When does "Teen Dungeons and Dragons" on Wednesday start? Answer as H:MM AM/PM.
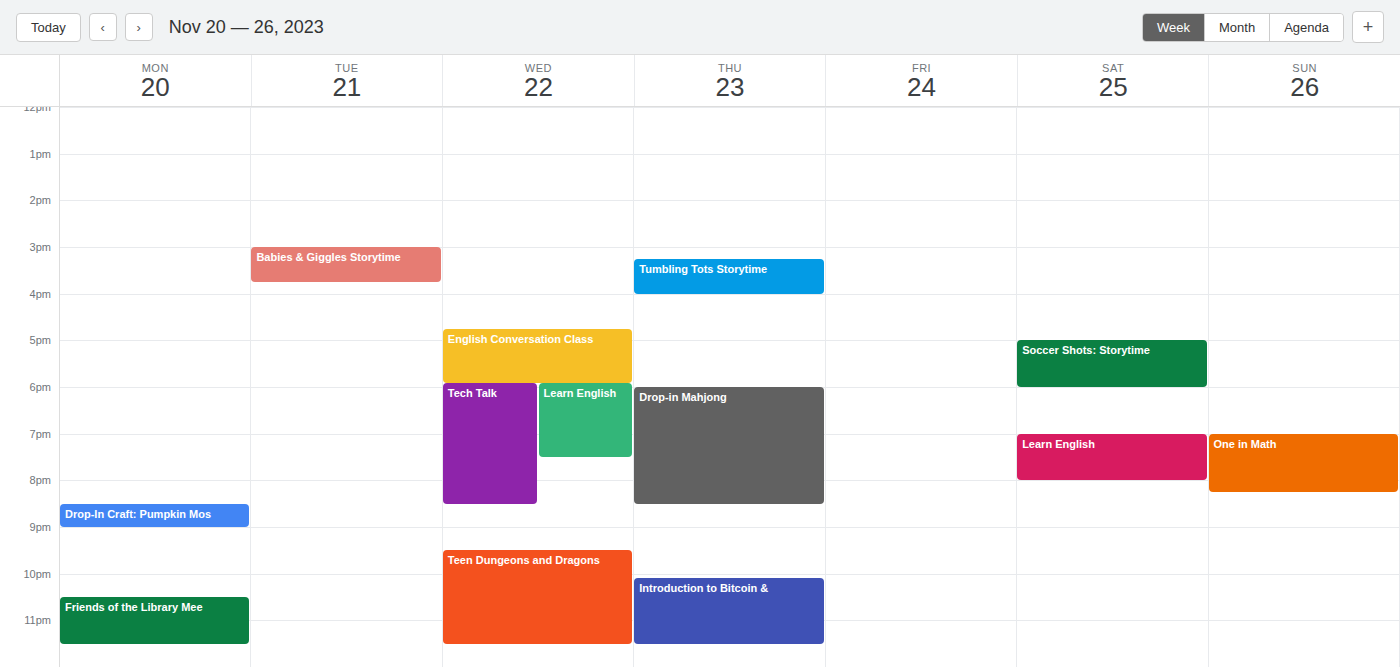
9:30 PM